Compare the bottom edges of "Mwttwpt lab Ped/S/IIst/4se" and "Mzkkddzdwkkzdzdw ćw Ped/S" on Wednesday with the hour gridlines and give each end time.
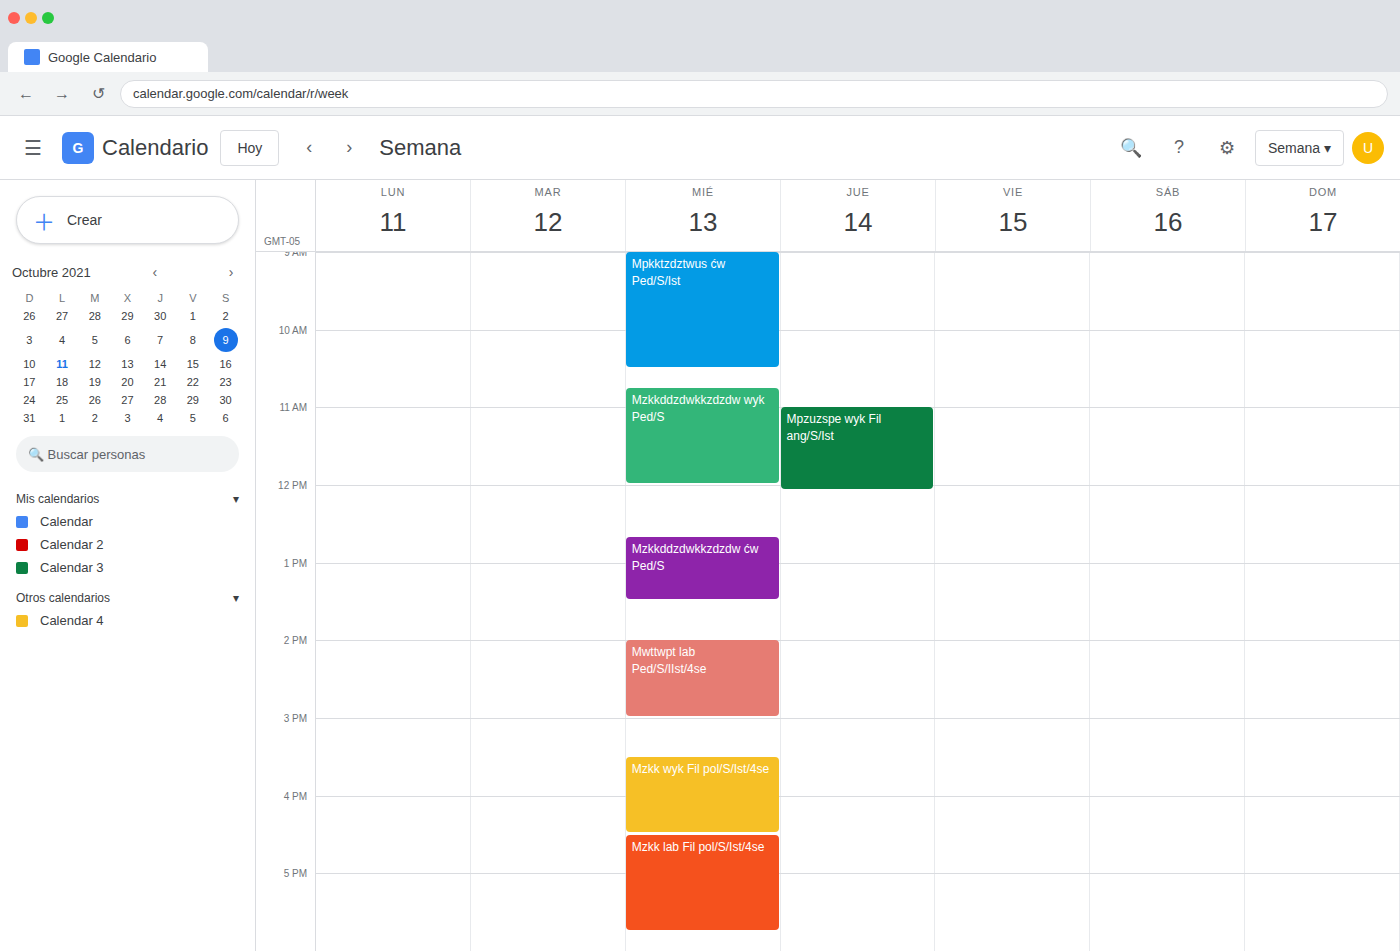
"Mwttwpt lab Ped/S/IIst/4se": 3:00 PM, exactly on the 3 PM line. "Mzkkddzdwkkzdzdw ćw Ped/S": 1:30 PM, halfway between the 1 PM and 2 PM lines.